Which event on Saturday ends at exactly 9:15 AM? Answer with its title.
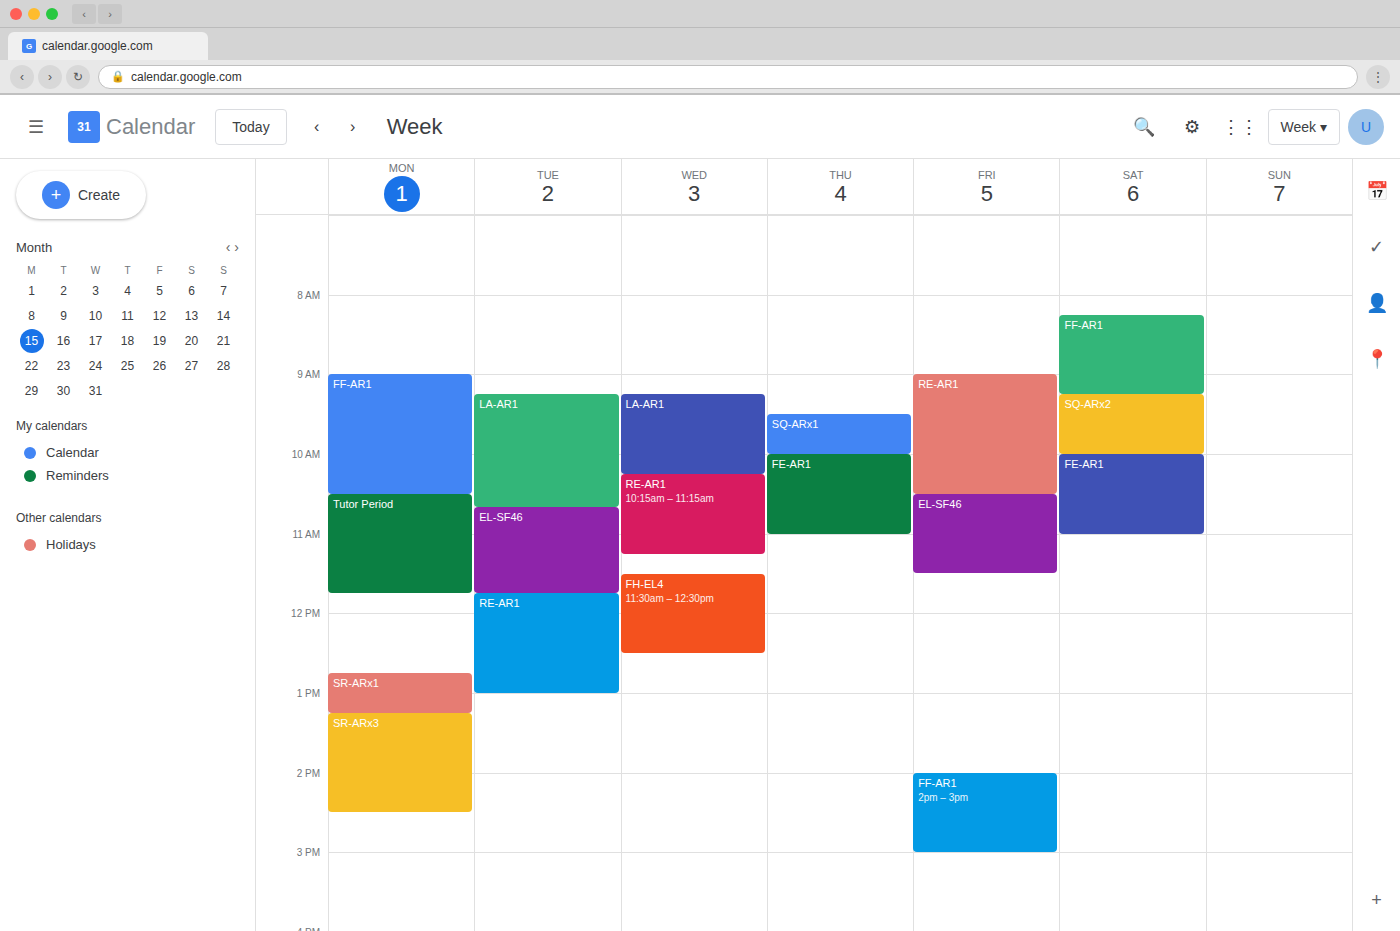
"FF-AR1"